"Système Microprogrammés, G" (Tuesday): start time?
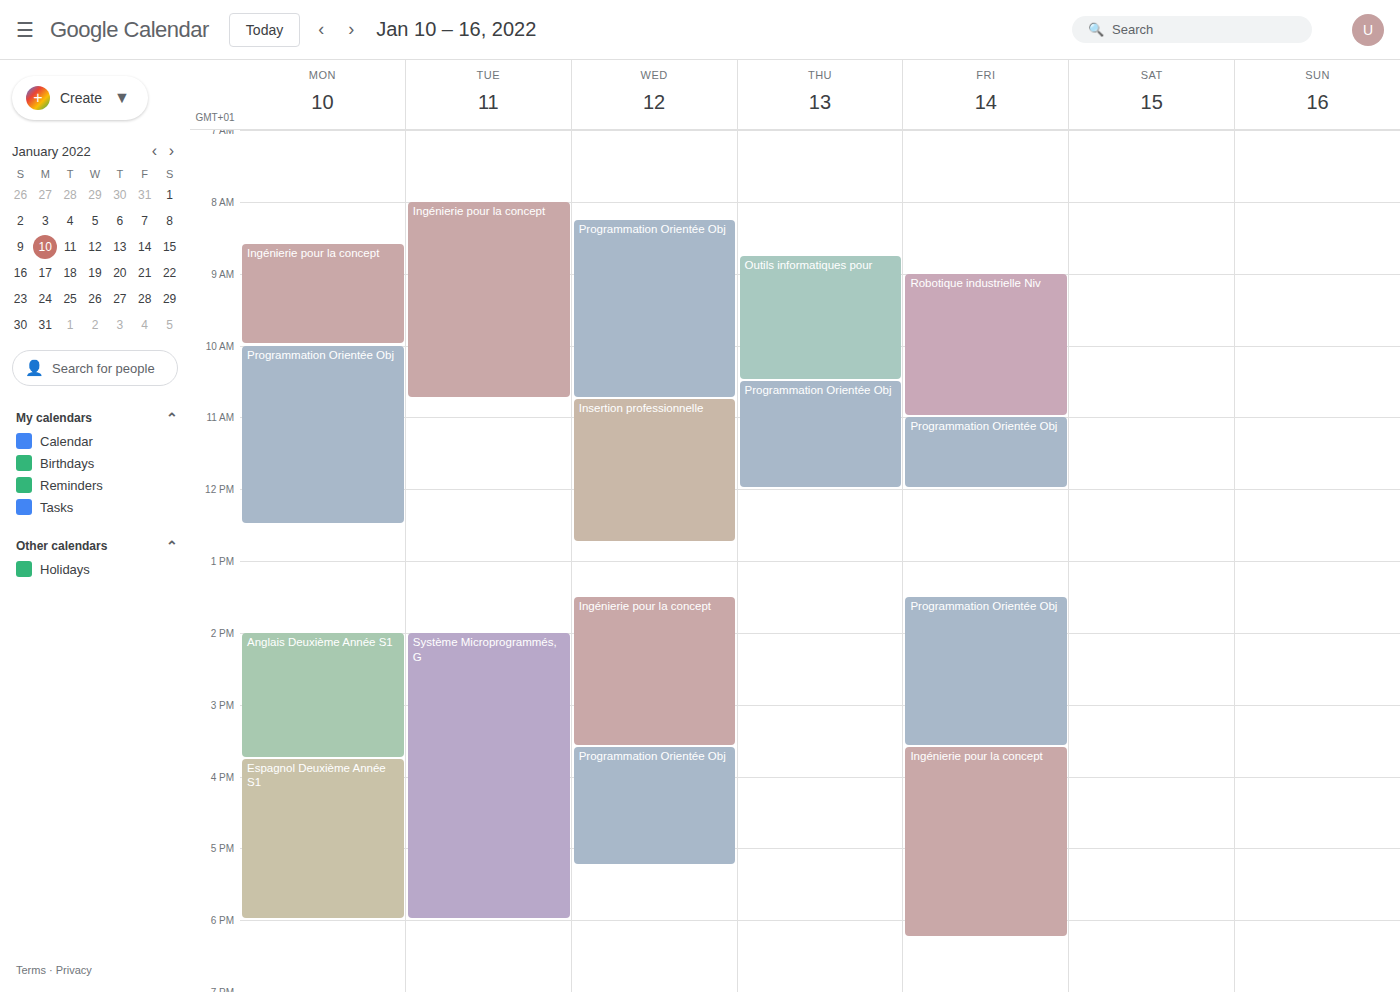
2:00 PM